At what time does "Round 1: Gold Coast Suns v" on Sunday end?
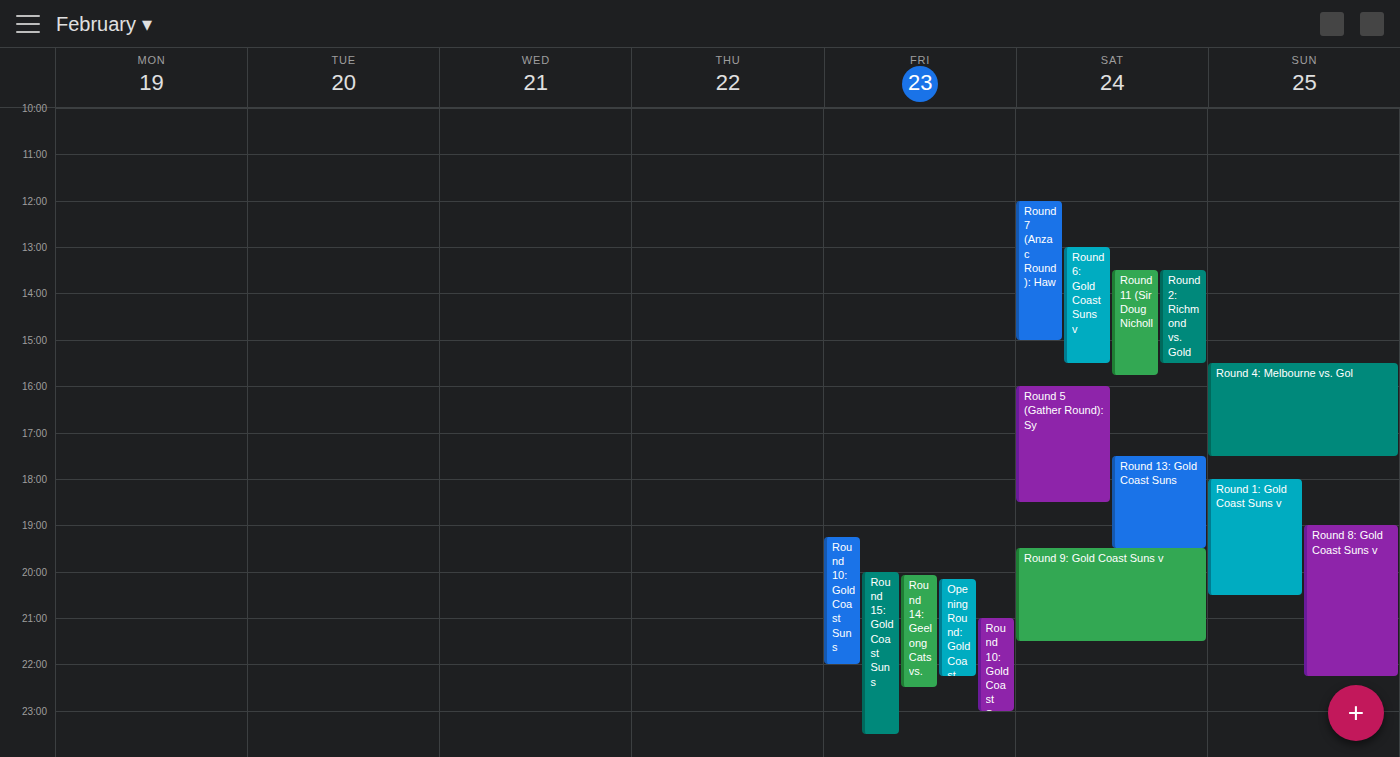
20:30